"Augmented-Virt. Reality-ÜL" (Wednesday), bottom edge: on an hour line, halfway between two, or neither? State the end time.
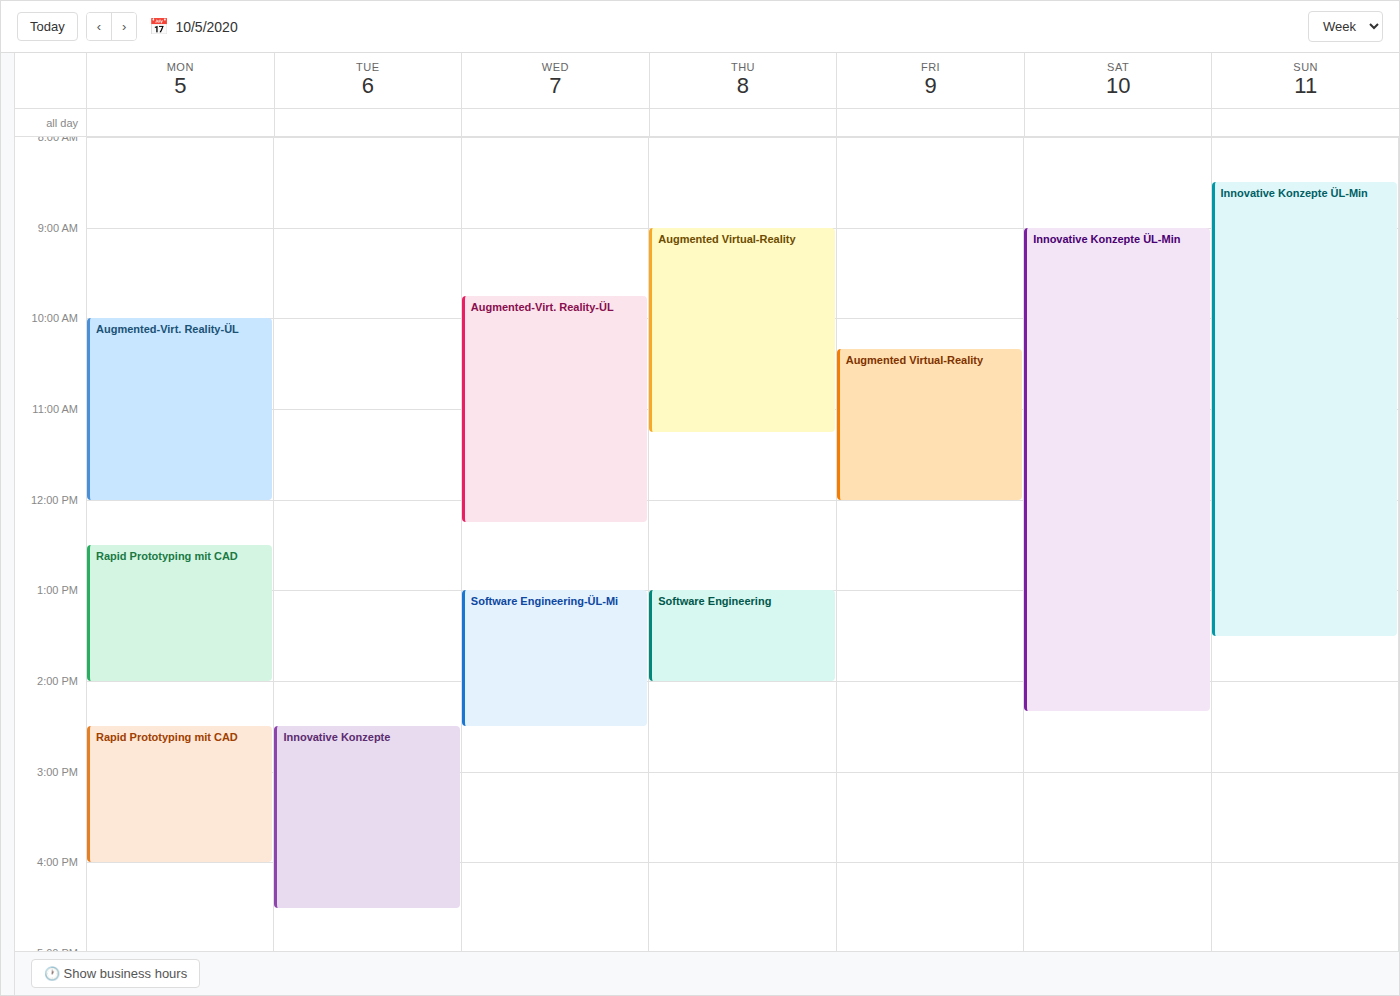
12:15 PM -- neither: a quarter of the way from the 12 PM line to the 1 PM line.